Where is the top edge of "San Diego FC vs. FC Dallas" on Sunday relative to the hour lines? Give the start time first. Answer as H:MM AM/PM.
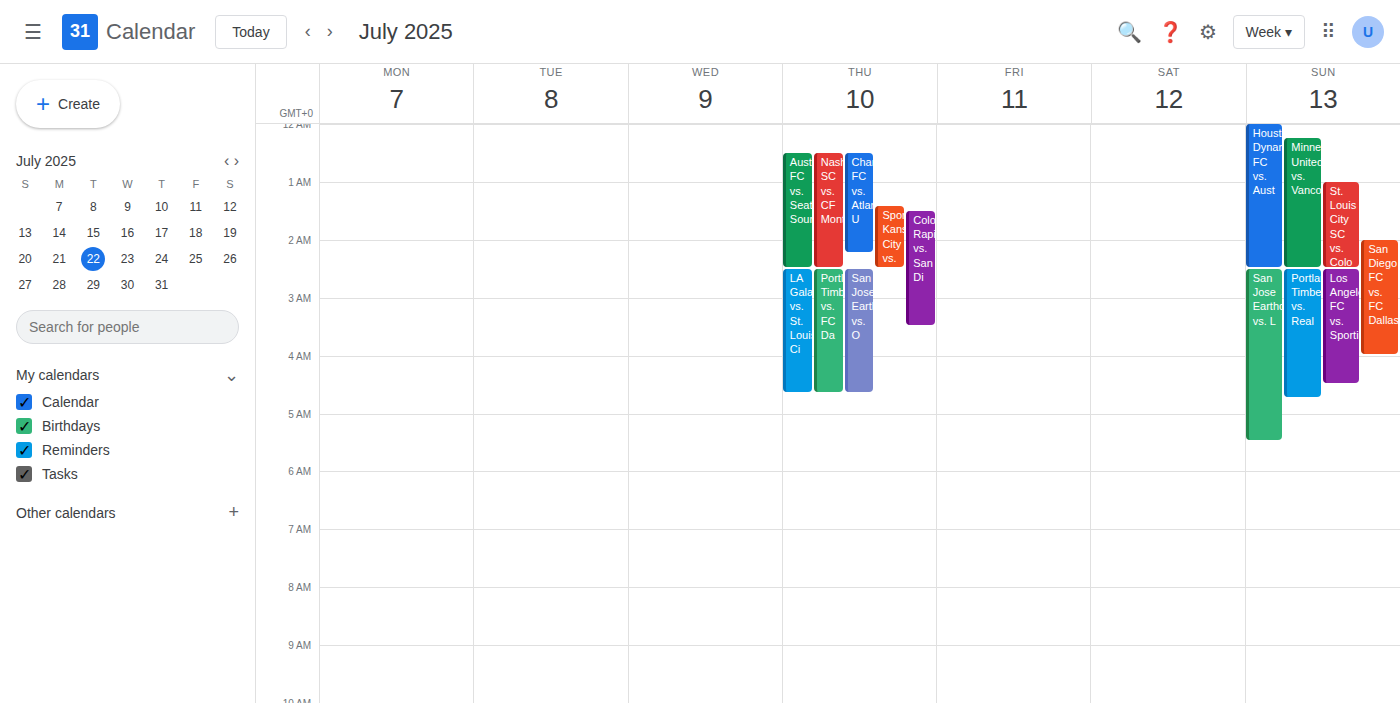
2:00 AM -- exactly on the 2 AM line.